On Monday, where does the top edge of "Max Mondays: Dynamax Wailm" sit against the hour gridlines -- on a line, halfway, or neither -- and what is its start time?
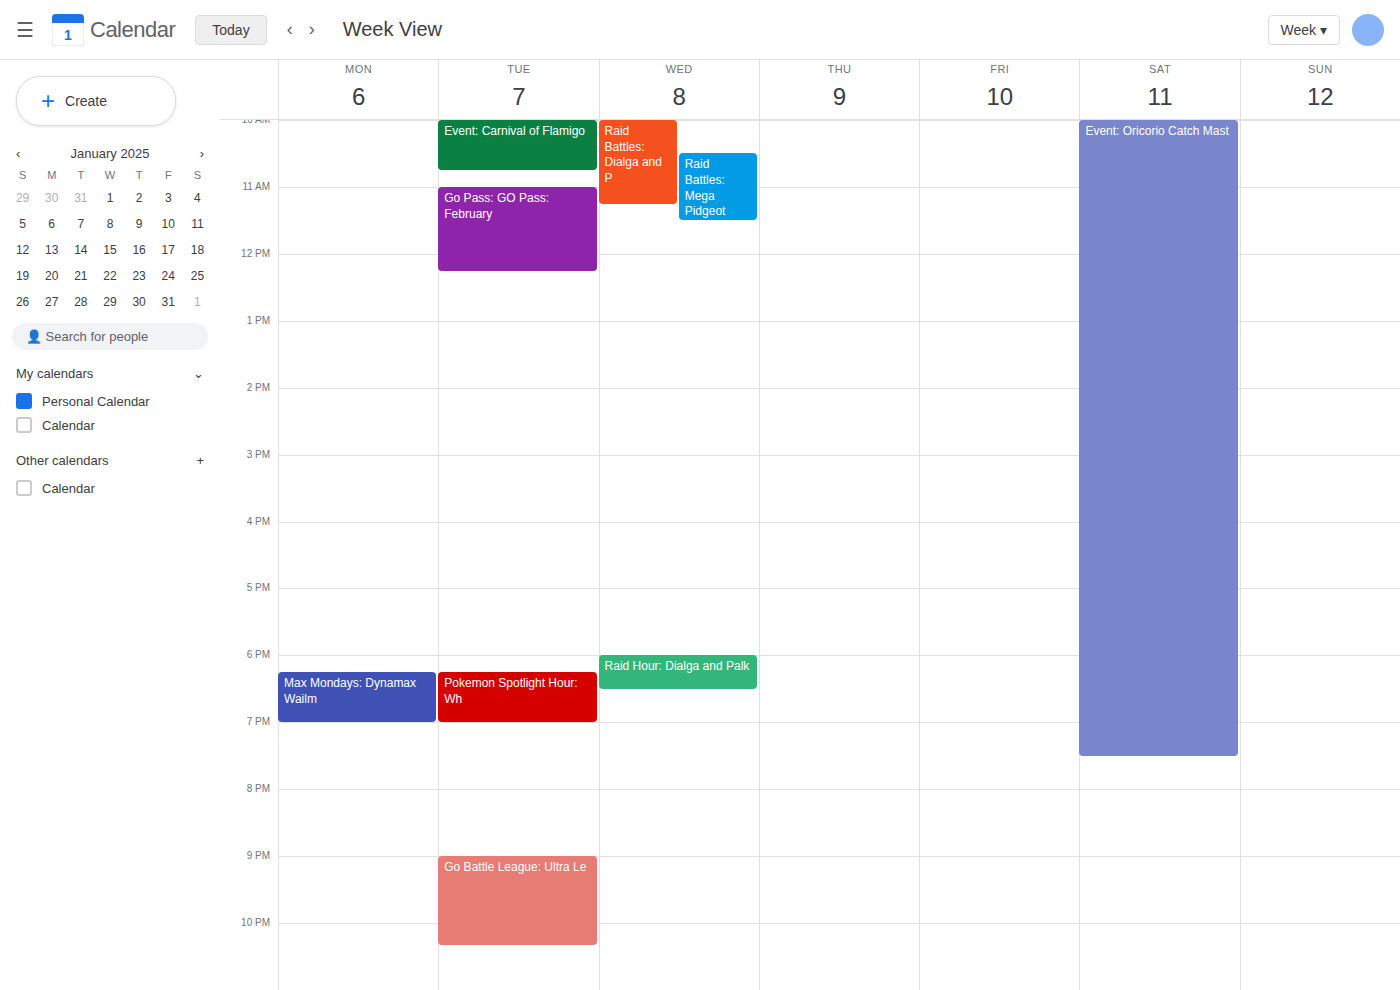
6:15 PM -- neither: a quarter of the way from the 6 PM line to the 7 PM line.